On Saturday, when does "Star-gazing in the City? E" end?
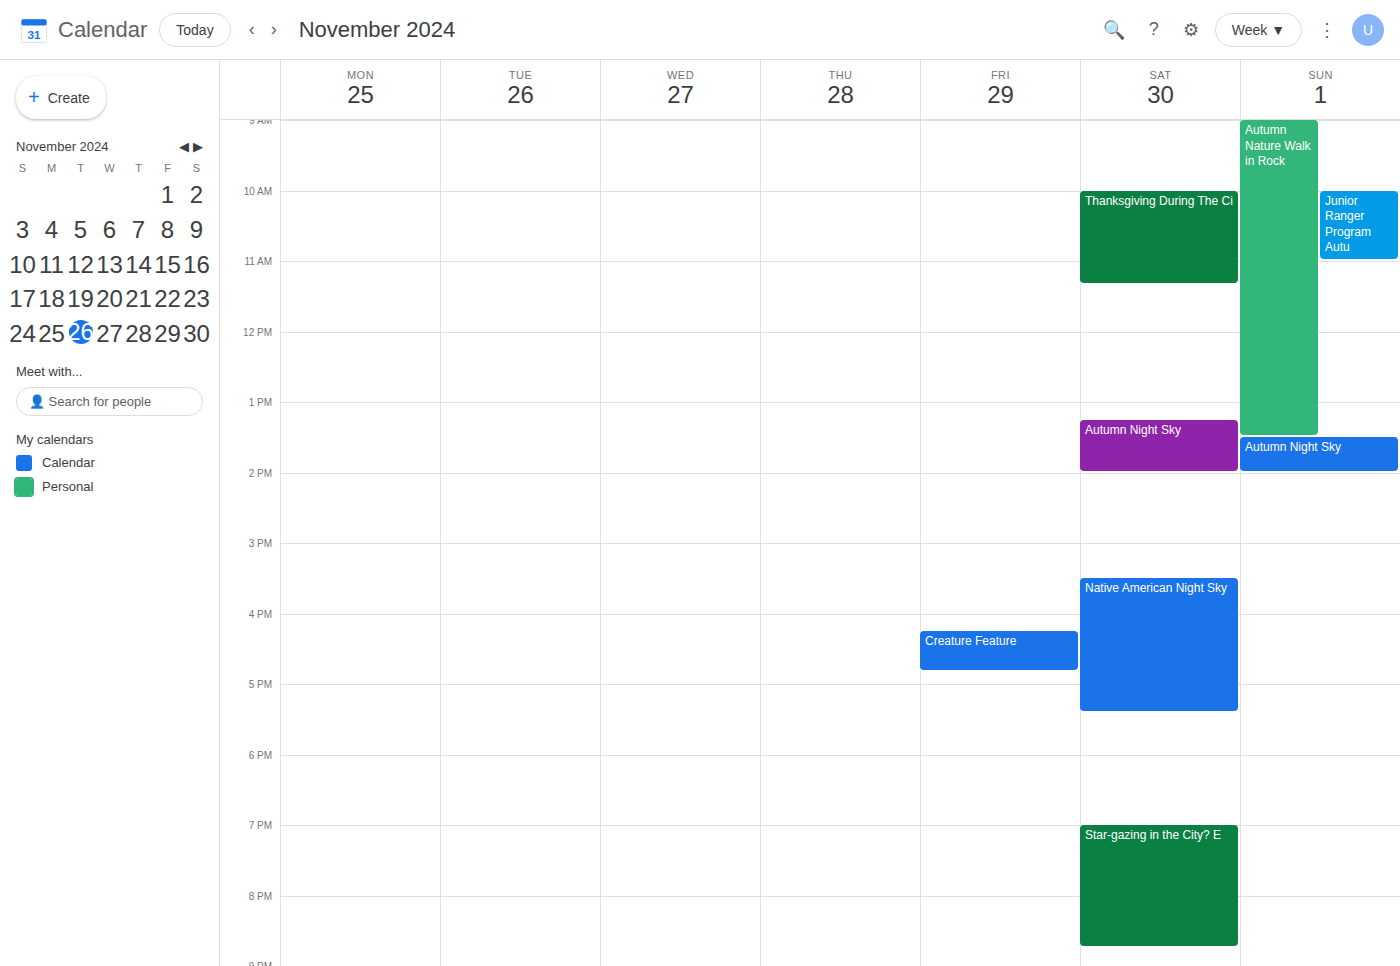
20:45